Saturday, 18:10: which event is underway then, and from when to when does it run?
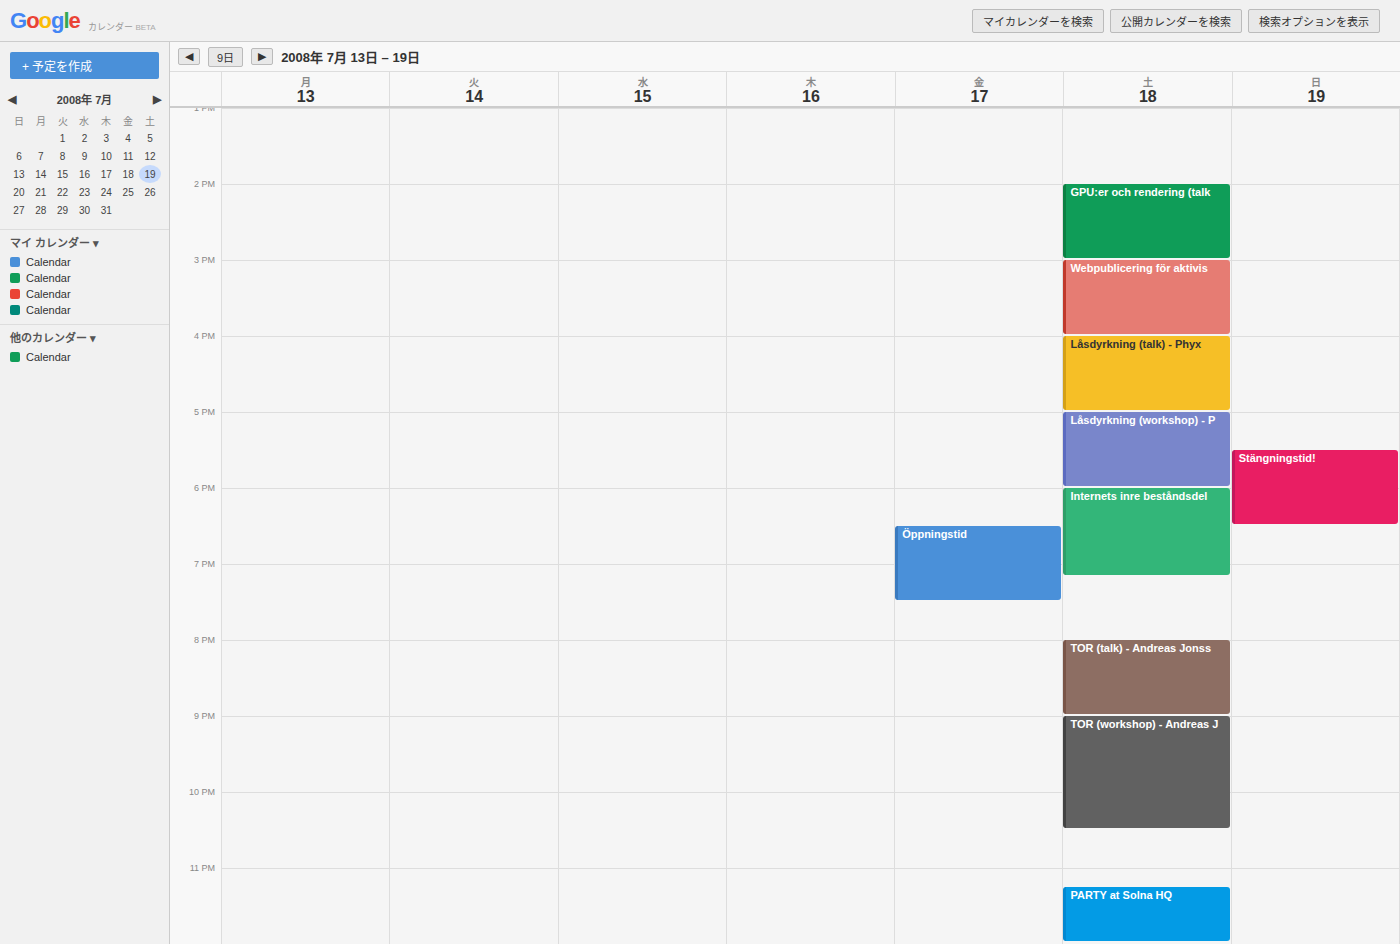
"Internets inre beståndsdel", 18:00 to 19:10